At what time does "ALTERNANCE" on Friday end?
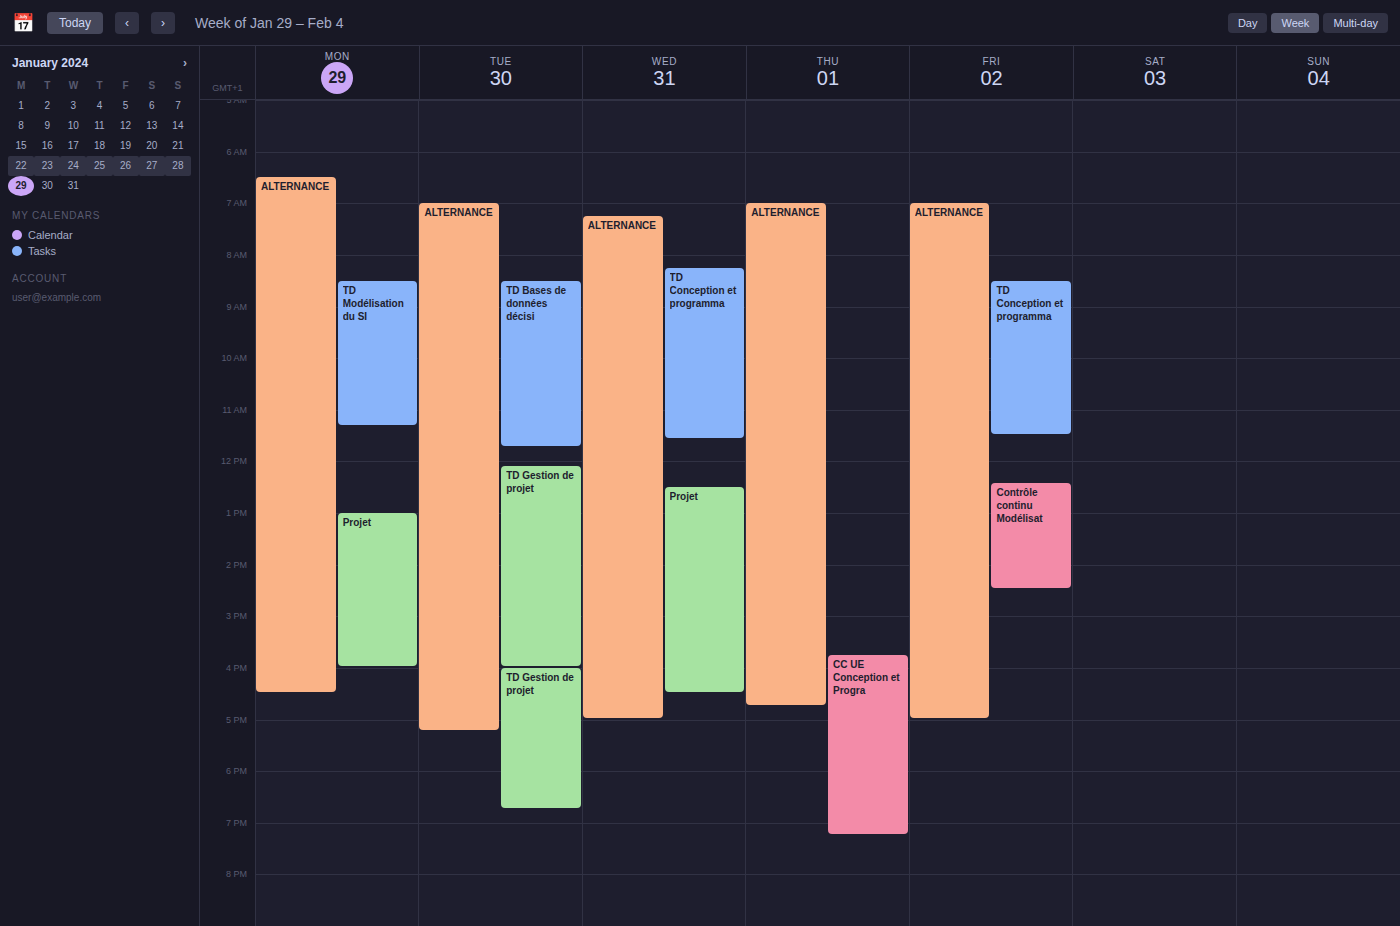
5:00 PM